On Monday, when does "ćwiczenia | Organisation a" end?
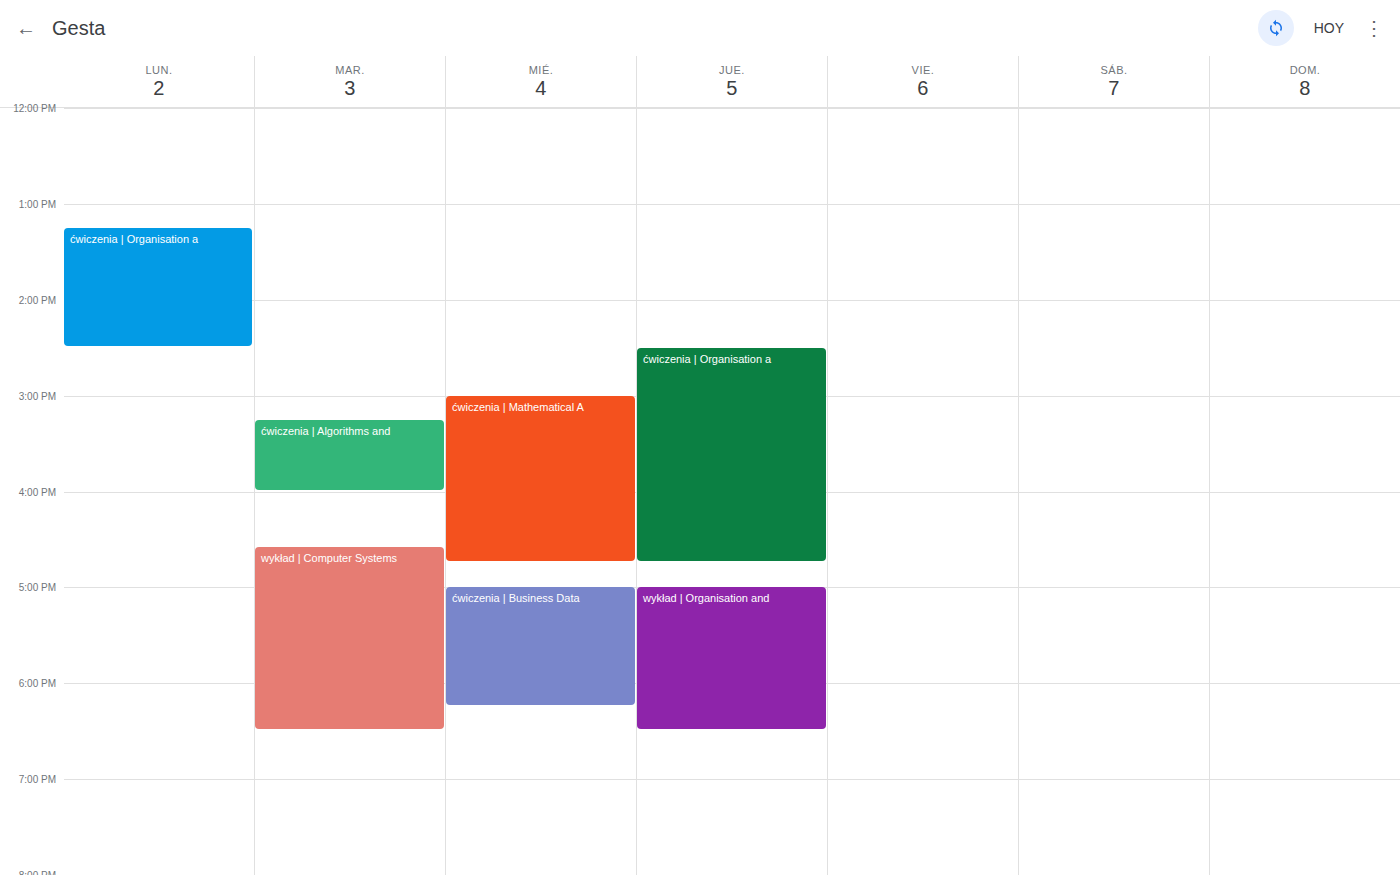
2:30 PM